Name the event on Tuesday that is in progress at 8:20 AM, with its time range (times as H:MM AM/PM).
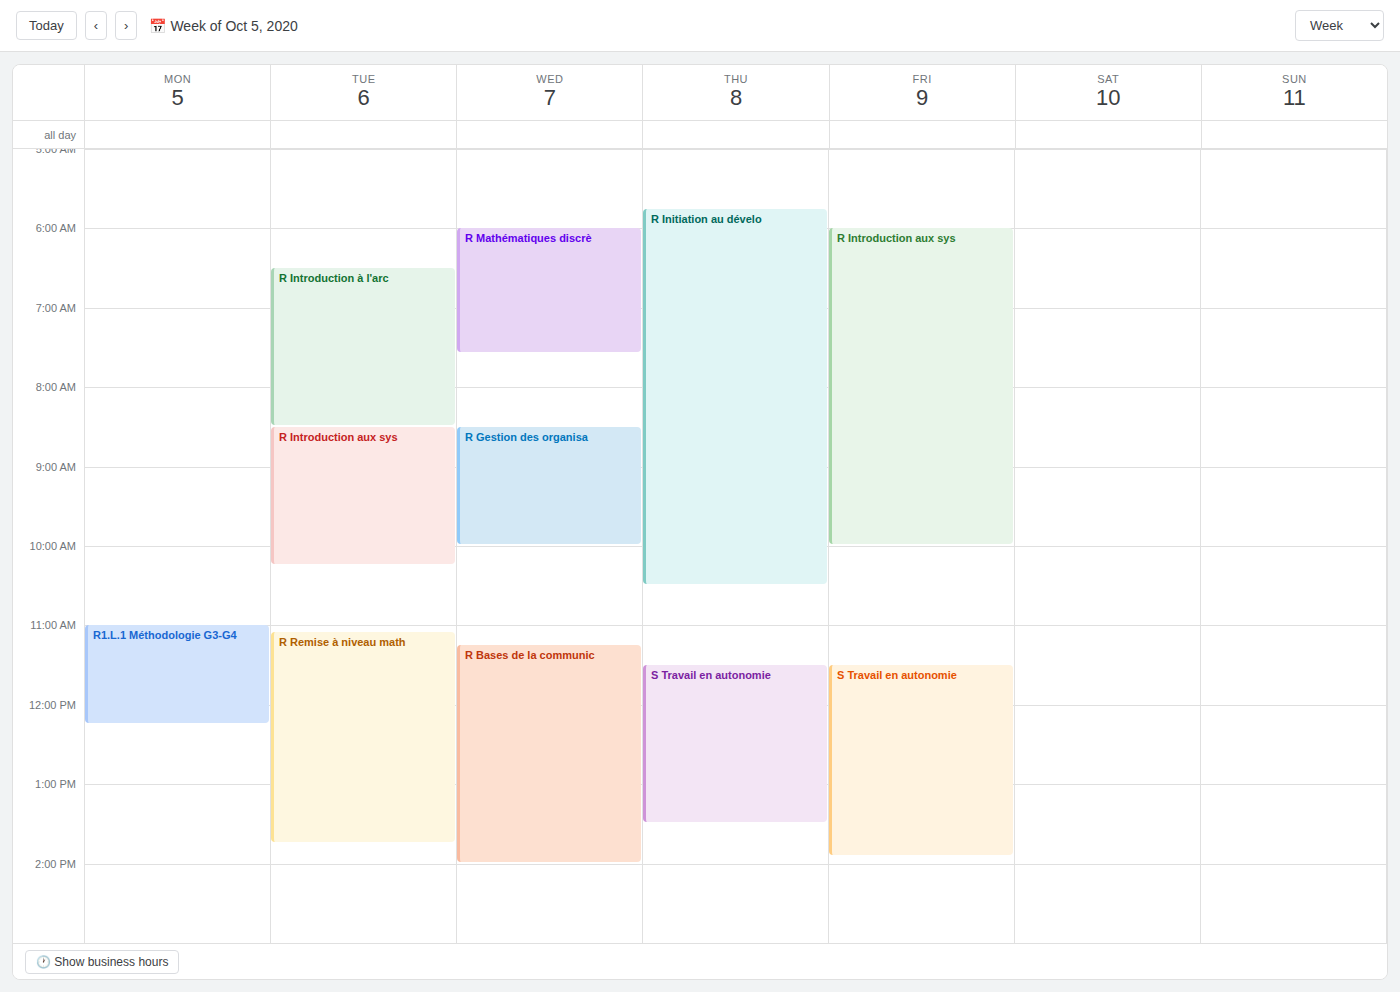
"R Introduction à l'arc", 6:30 AM to 8:30 AM